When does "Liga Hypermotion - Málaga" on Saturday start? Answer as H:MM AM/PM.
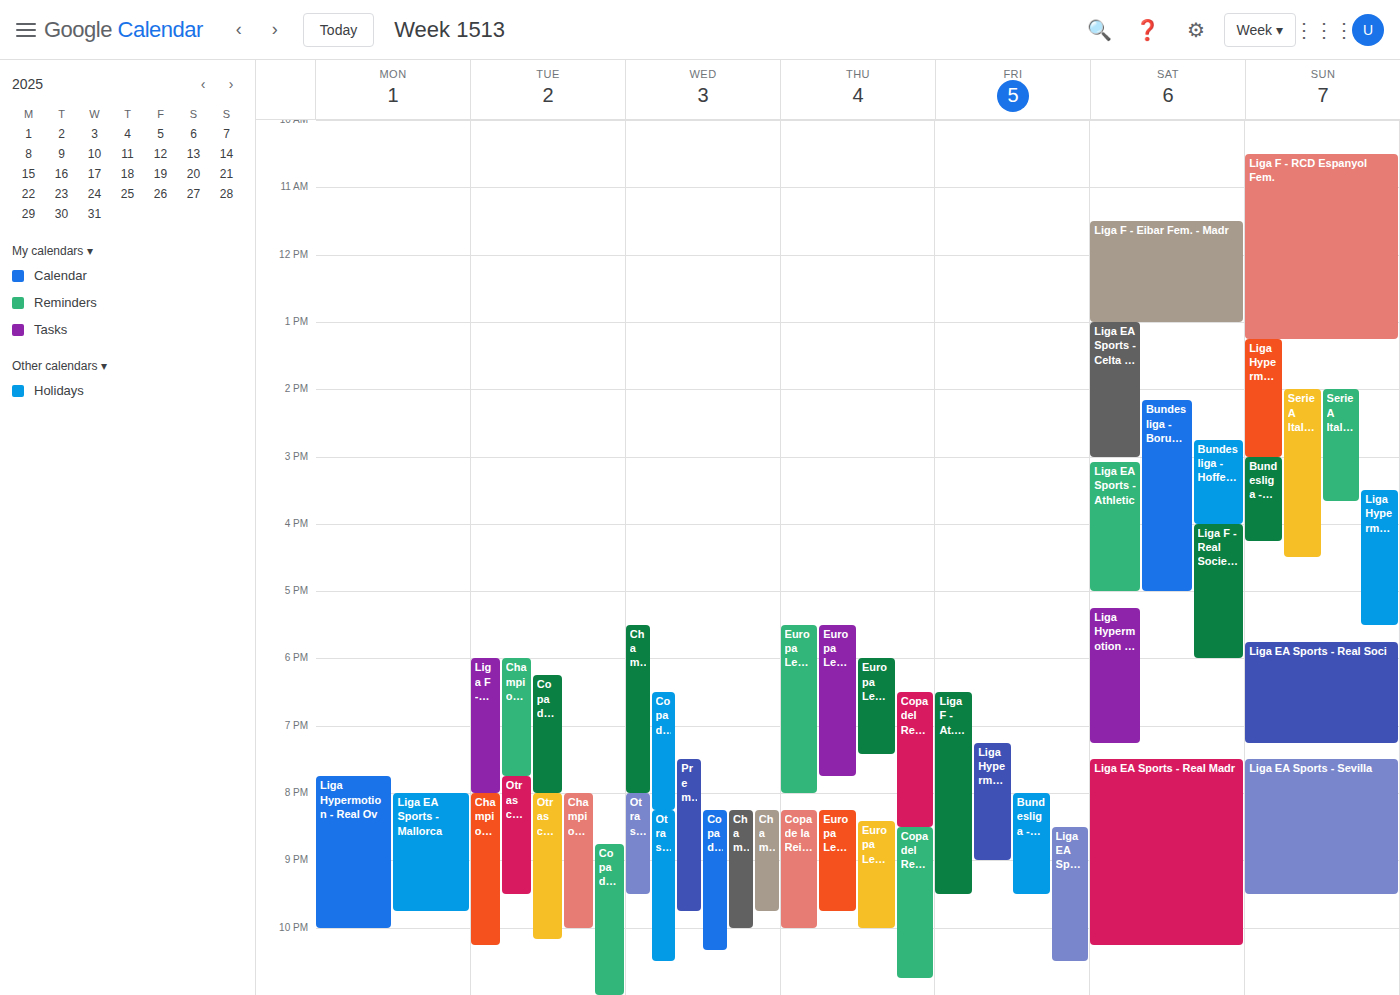
5:15 PM